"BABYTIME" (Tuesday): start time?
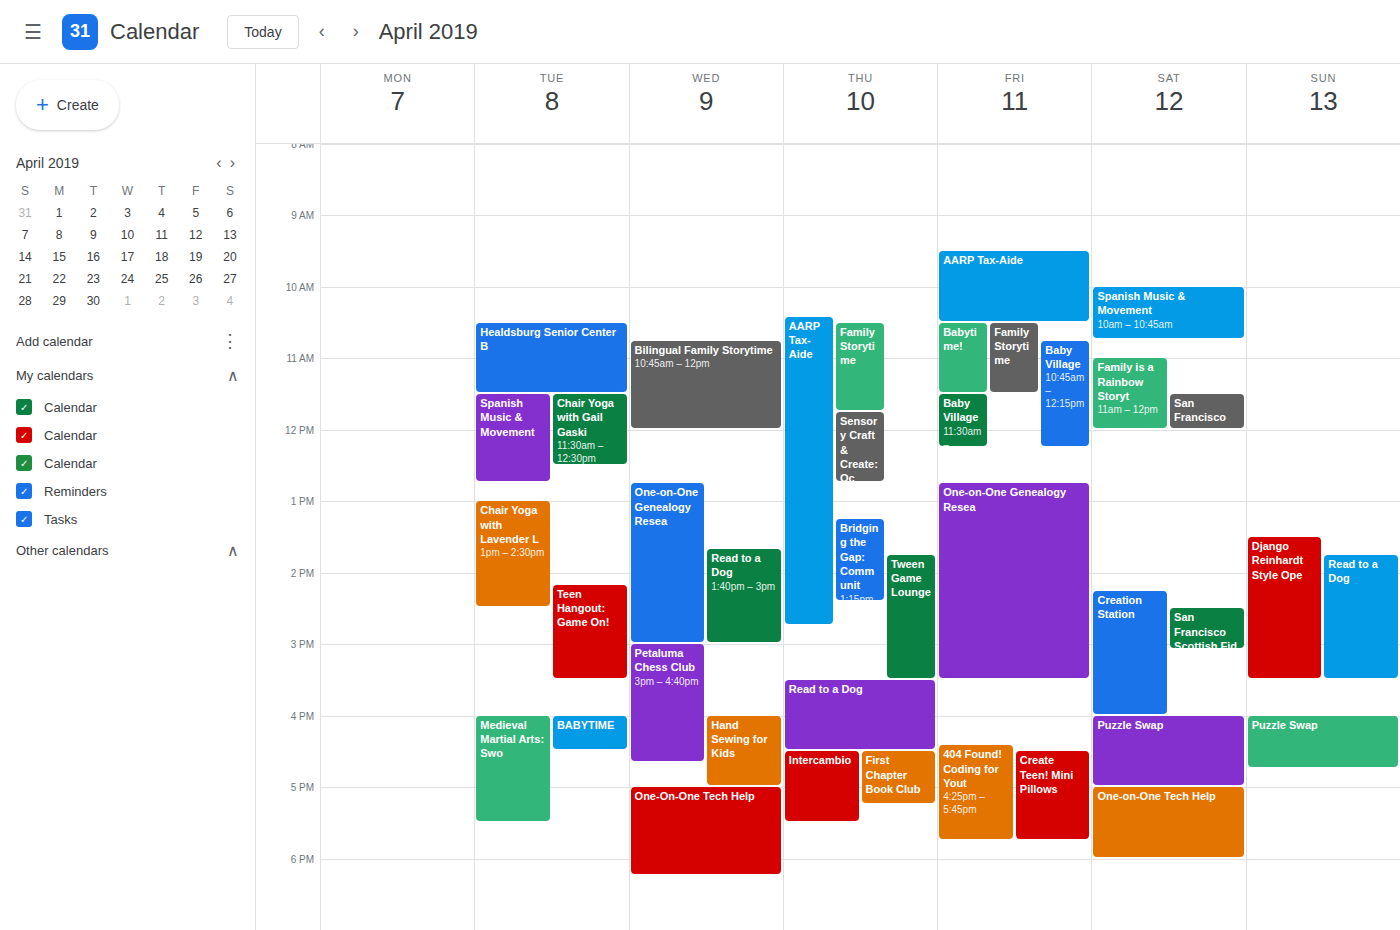
4:00 PM